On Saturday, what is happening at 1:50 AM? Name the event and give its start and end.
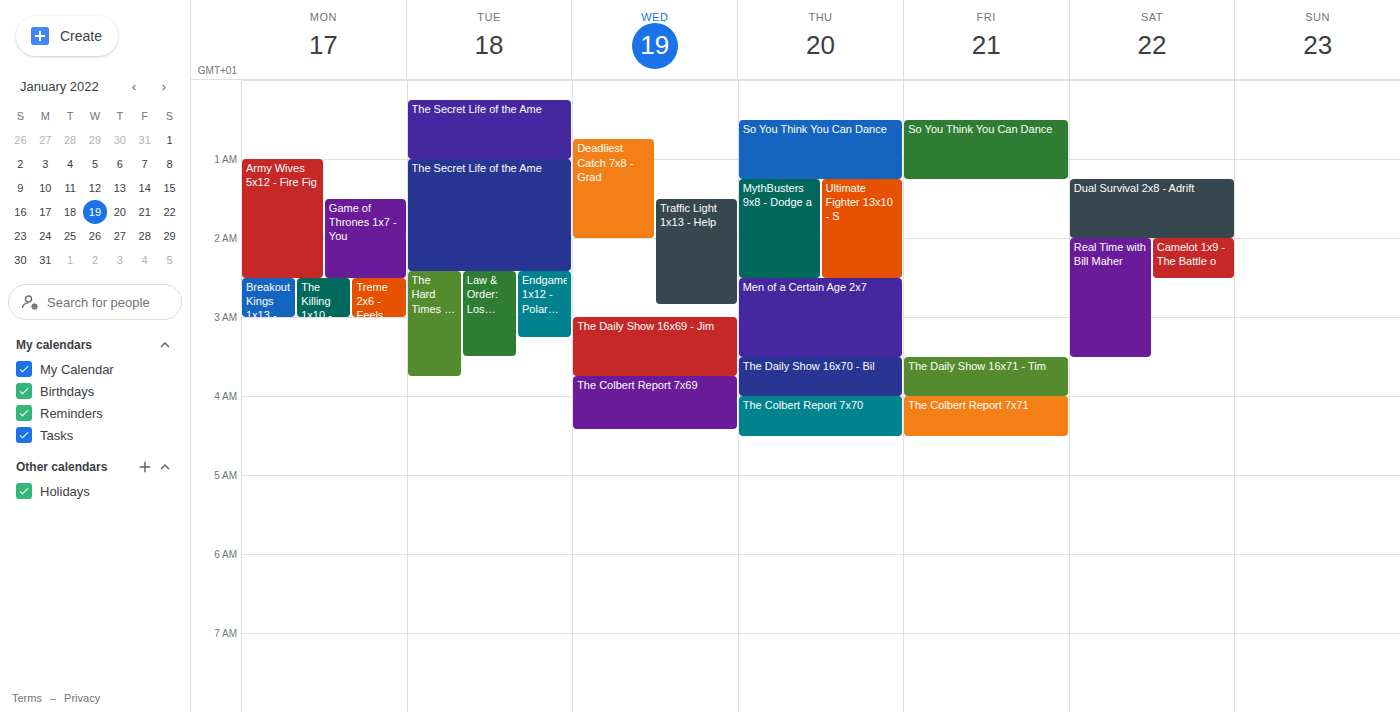
"Dual Survival 2x8 - Adrift", 1:15 AM to 2:00 AM